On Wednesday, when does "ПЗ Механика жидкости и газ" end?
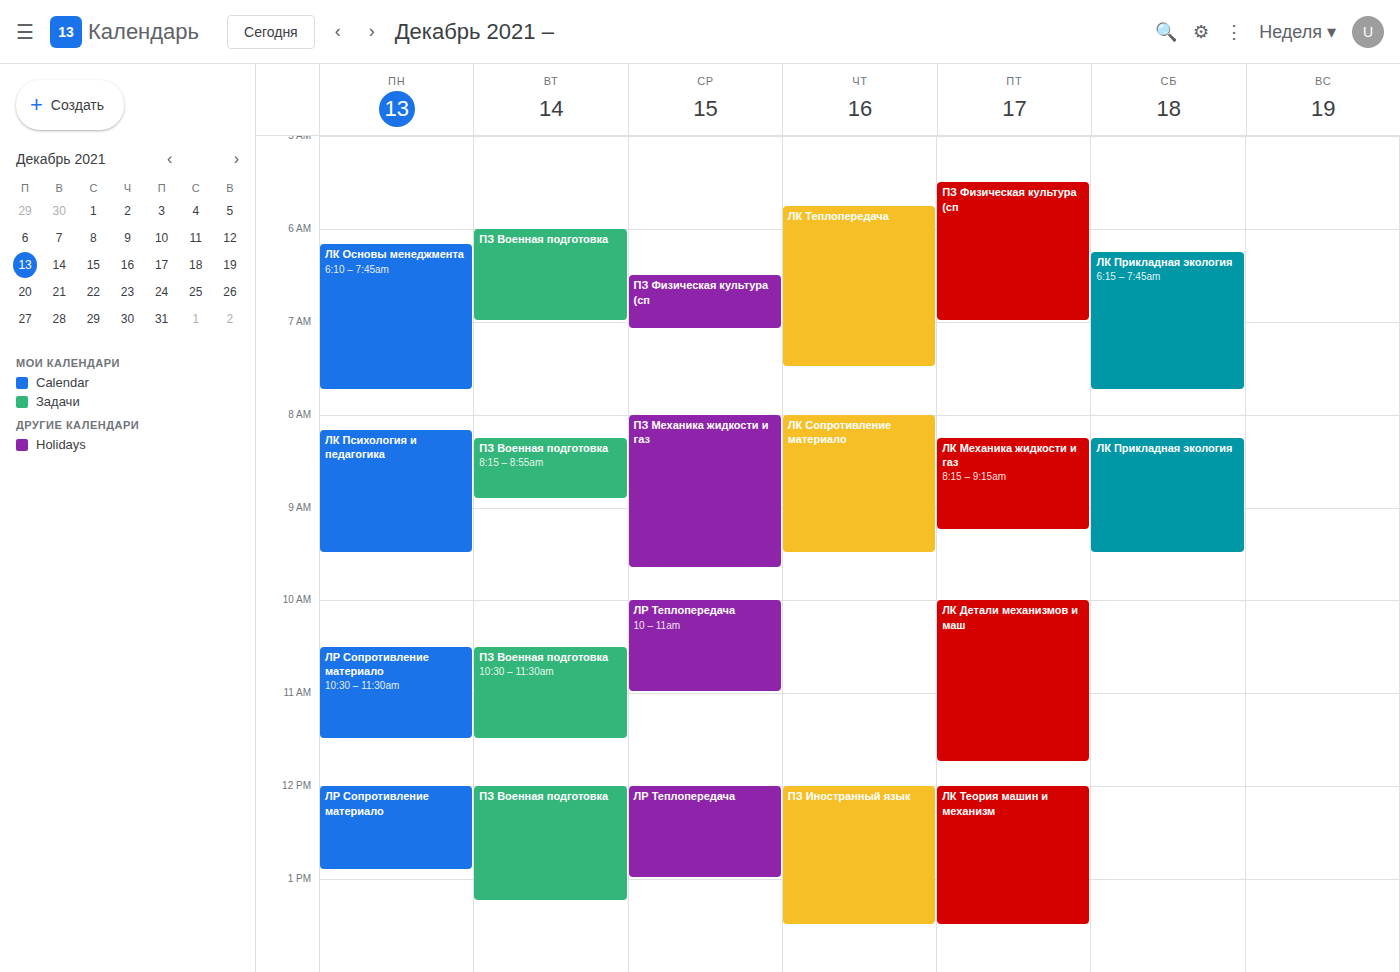
09:40